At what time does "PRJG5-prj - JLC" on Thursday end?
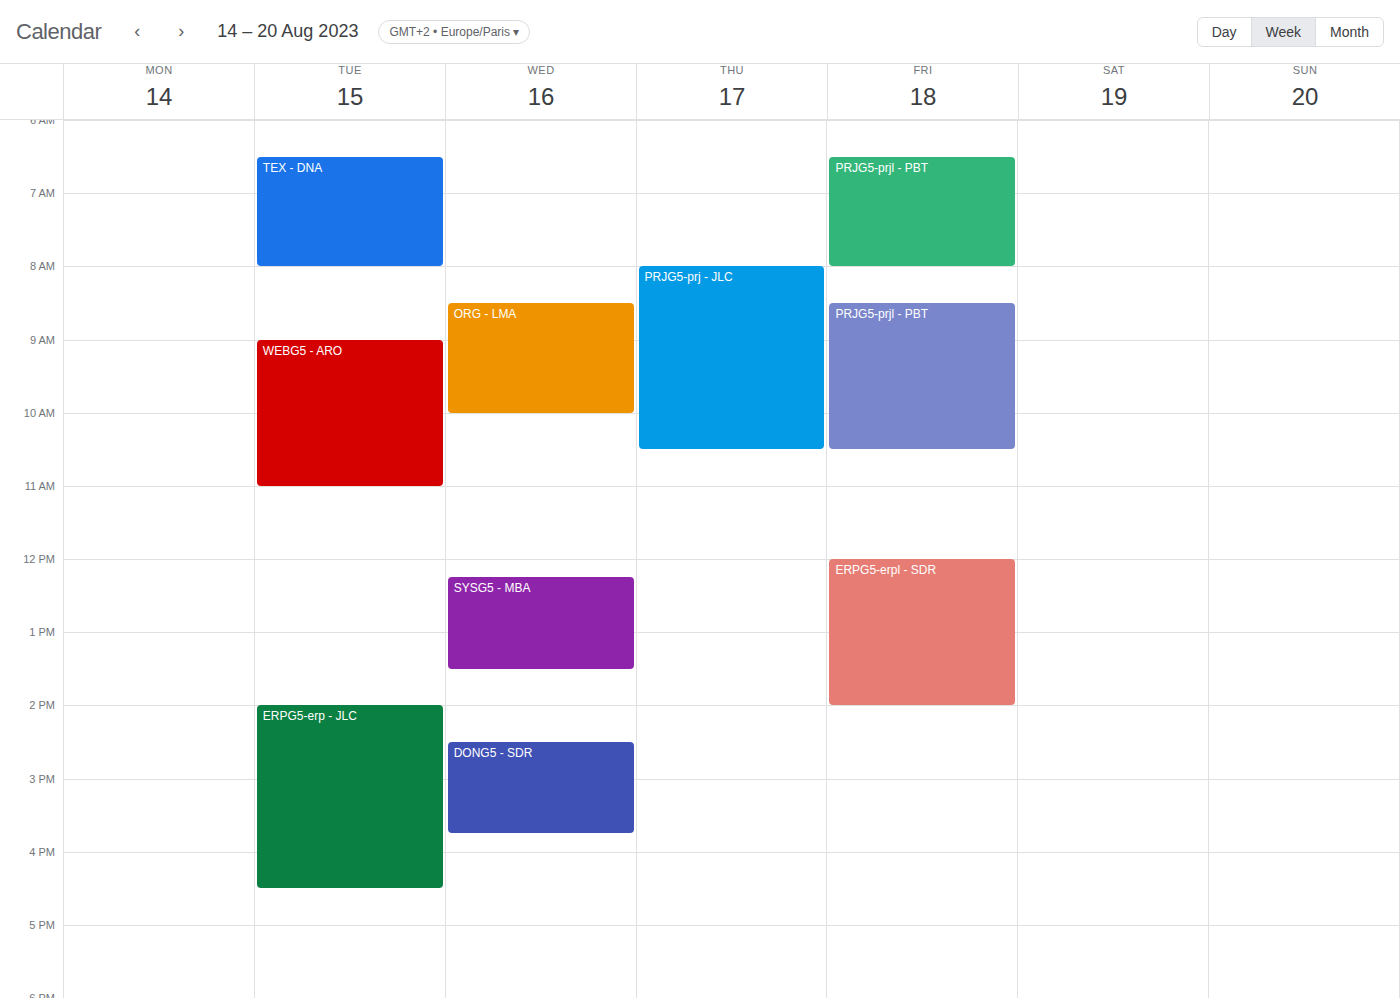
10:30 AM